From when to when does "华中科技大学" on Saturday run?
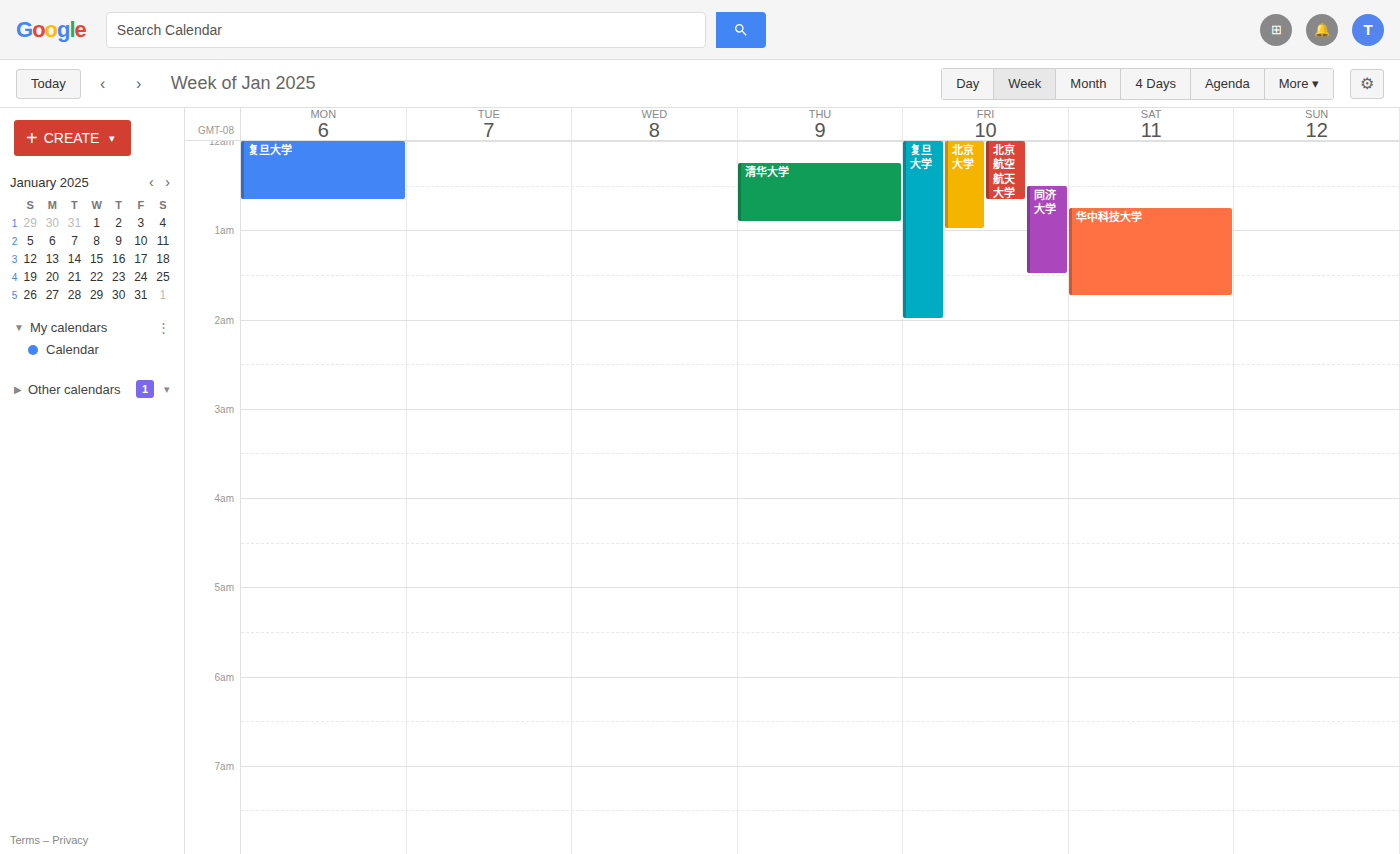
12:45 AM to 1:45 AM